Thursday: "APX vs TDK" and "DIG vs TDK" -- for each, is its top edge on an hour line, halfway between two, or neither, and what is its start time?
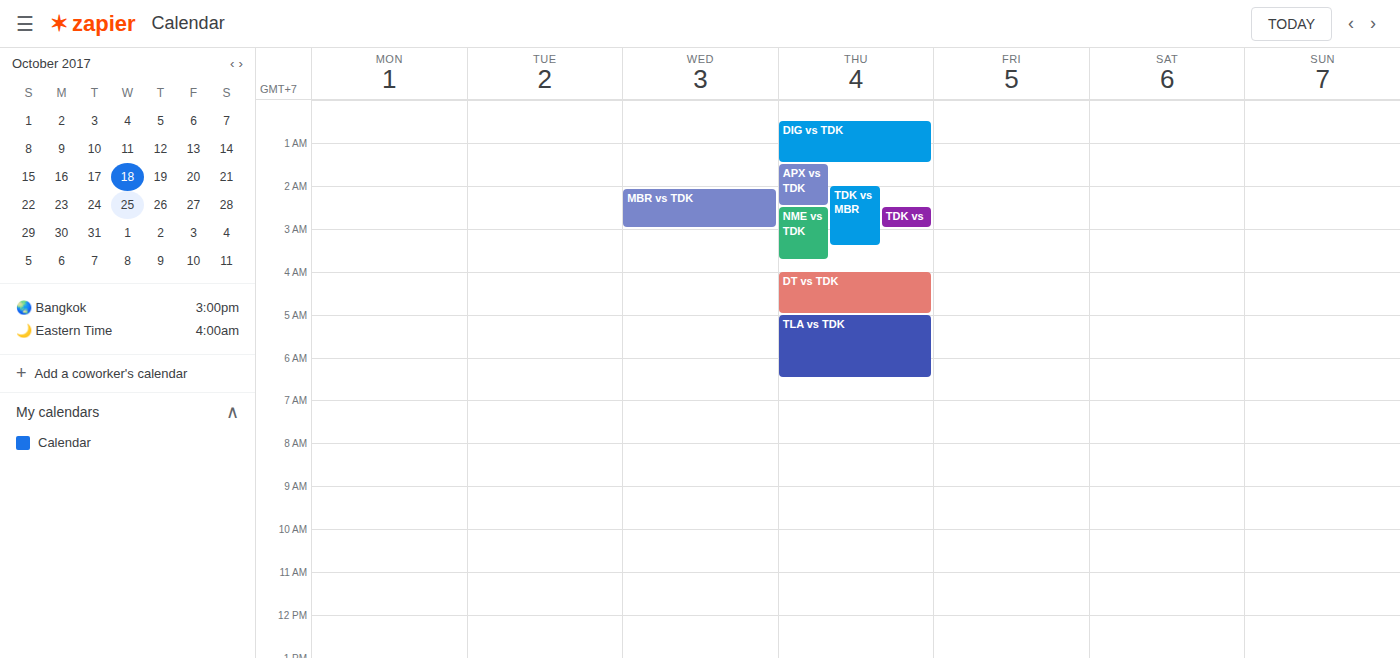
"APX vs TDK": 1:30 AM, halfway between the 1 AM and 2 AM lines. "DIG vs TDK": 12:30 AM, halfway between the 12 AM and 1 AM lines.